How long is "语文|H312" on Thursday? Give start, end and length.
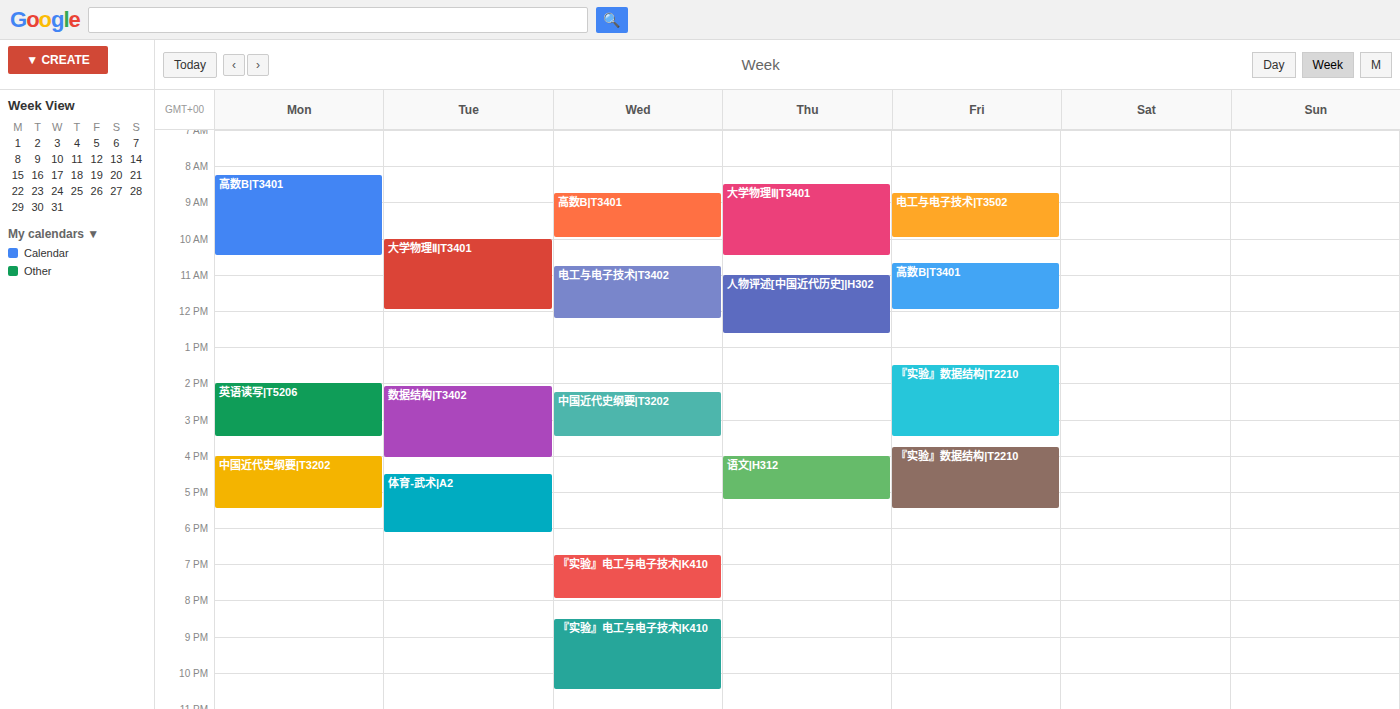
4:00 PM to 5:15 PM, 1 hour 15 minutes